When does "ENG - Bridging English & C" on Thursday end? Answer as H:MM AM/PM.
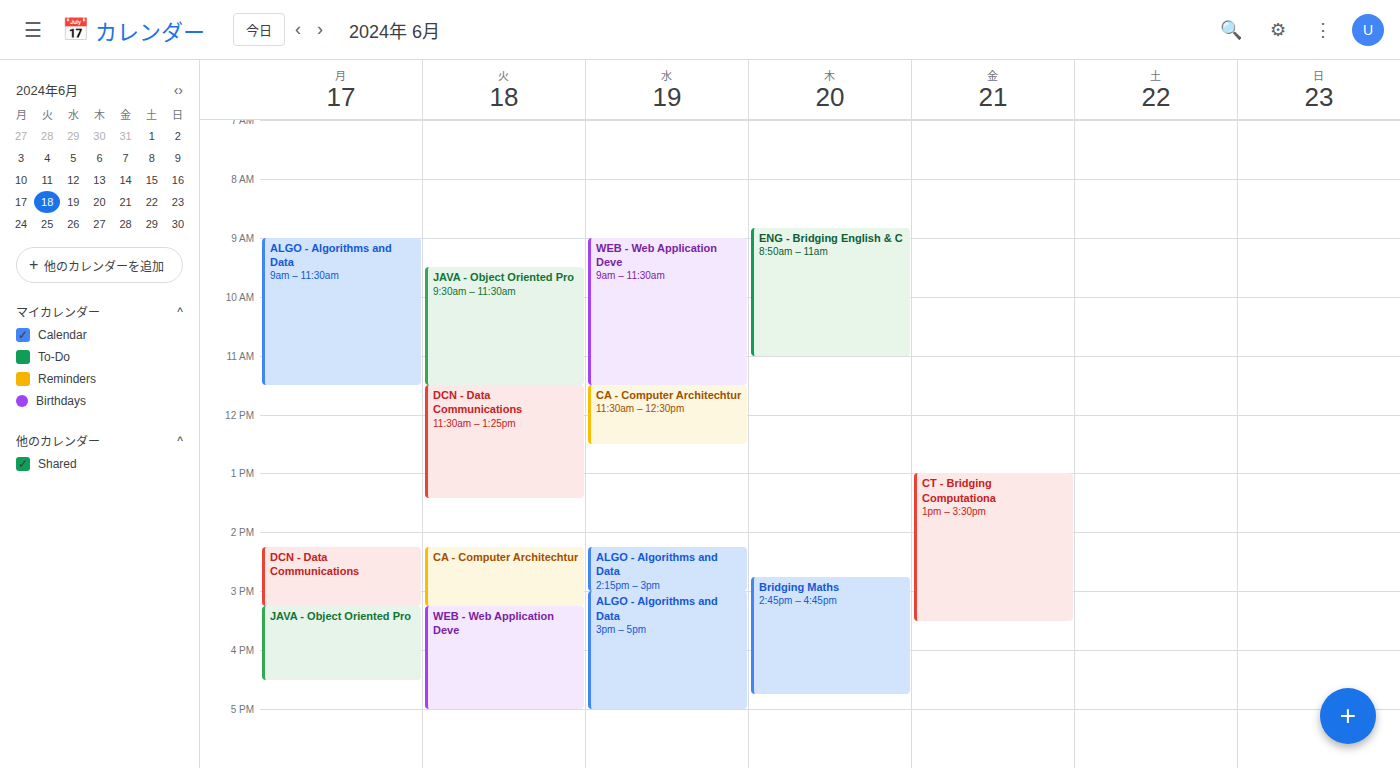
11:00 AM